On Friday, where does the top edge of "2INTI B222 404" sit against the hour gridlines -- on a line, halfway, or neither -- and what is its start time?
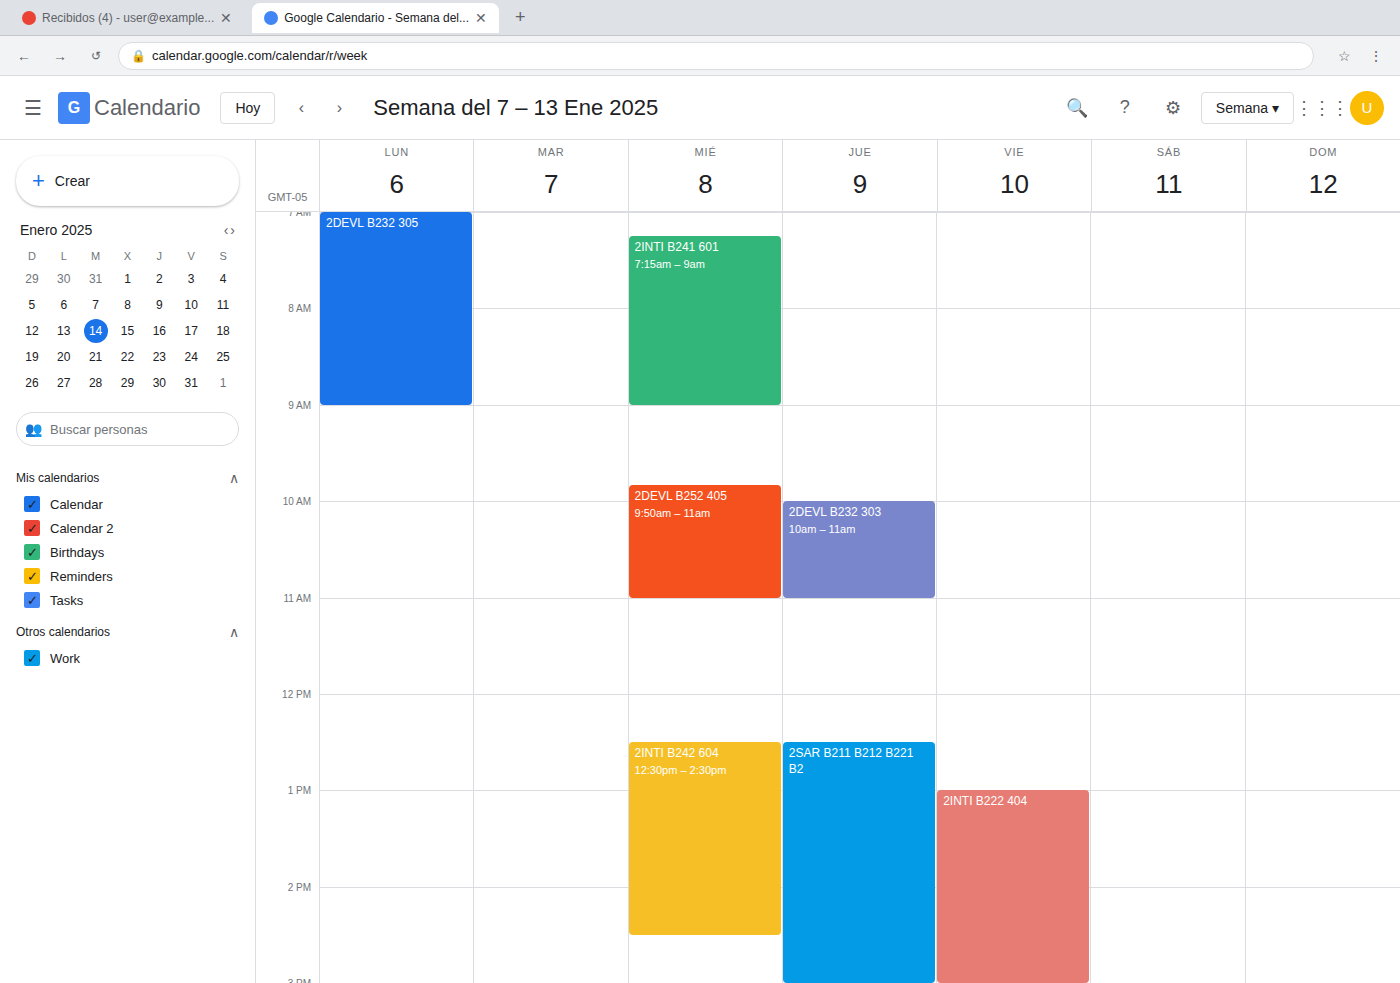
1:00 PM -- exactly on the 1 PM line.